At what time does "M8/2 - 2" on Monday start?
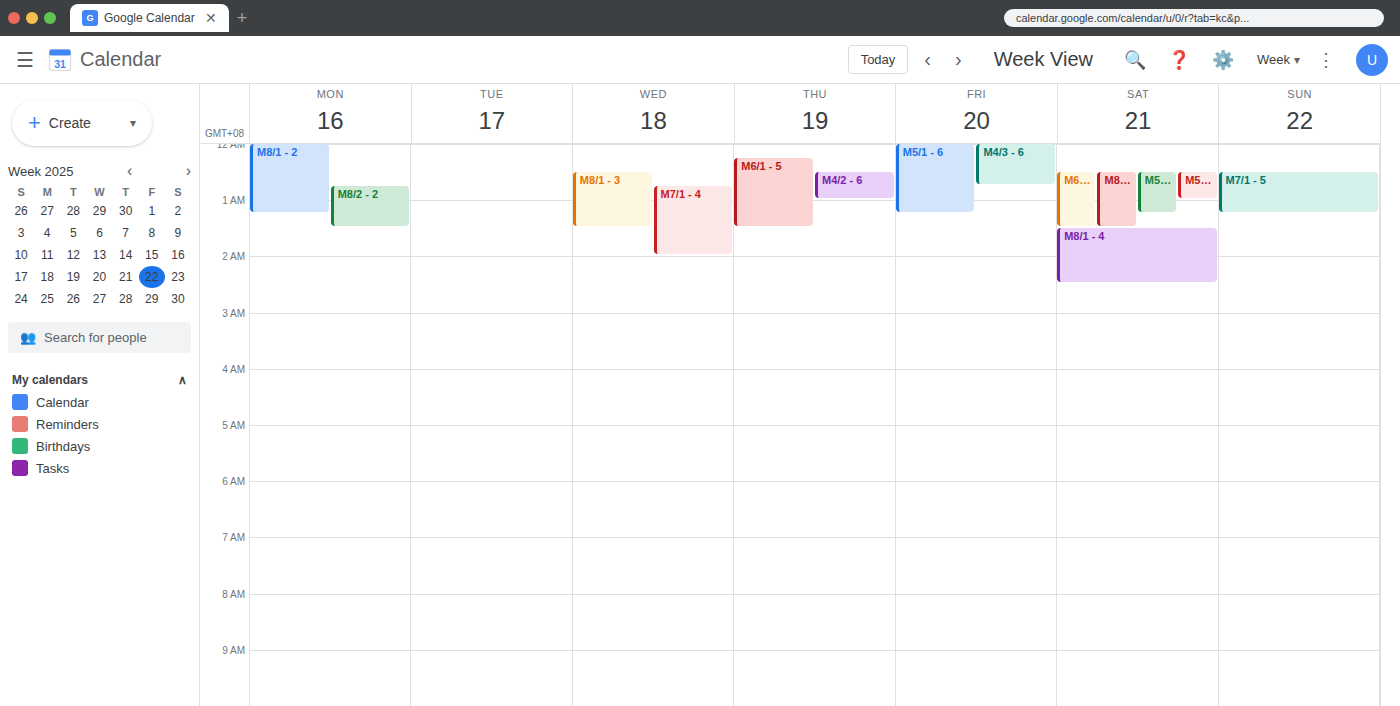
12:45 AM